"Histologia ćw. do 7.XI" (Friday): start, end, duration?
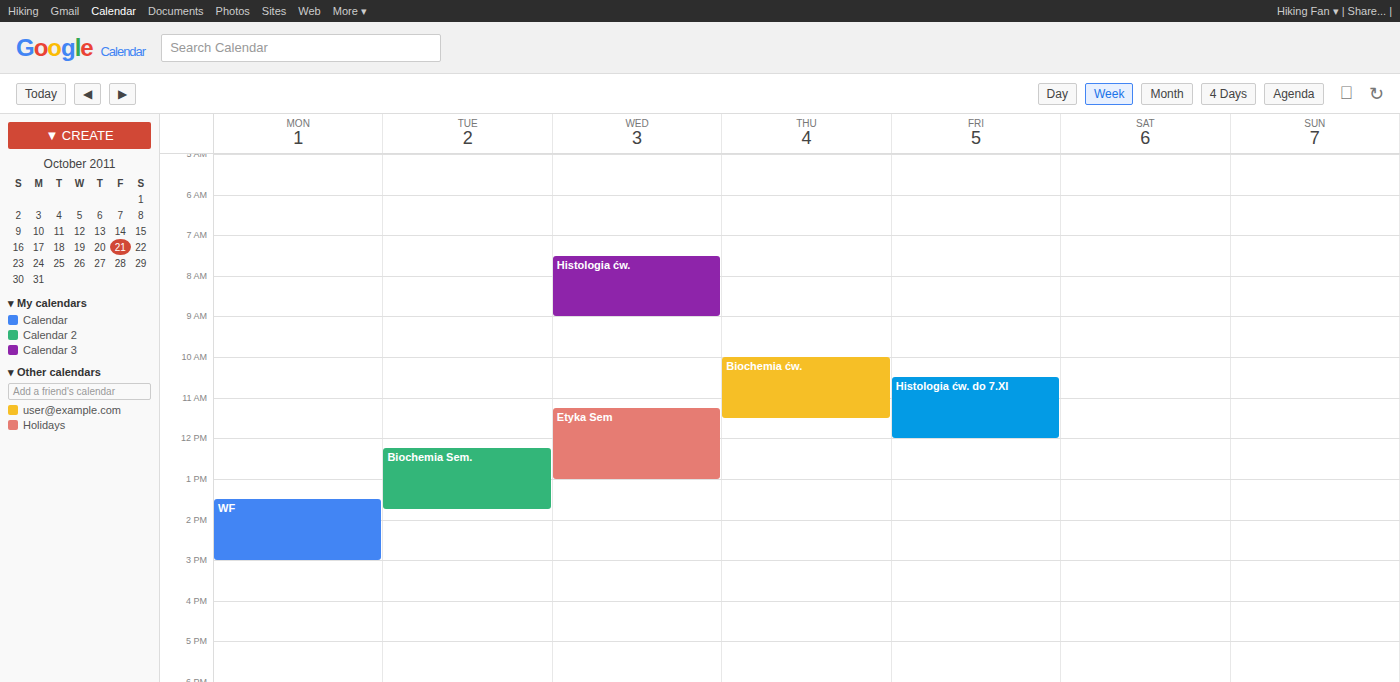
10:30 AM to 12:00 PM, 1 hour 30 minutes